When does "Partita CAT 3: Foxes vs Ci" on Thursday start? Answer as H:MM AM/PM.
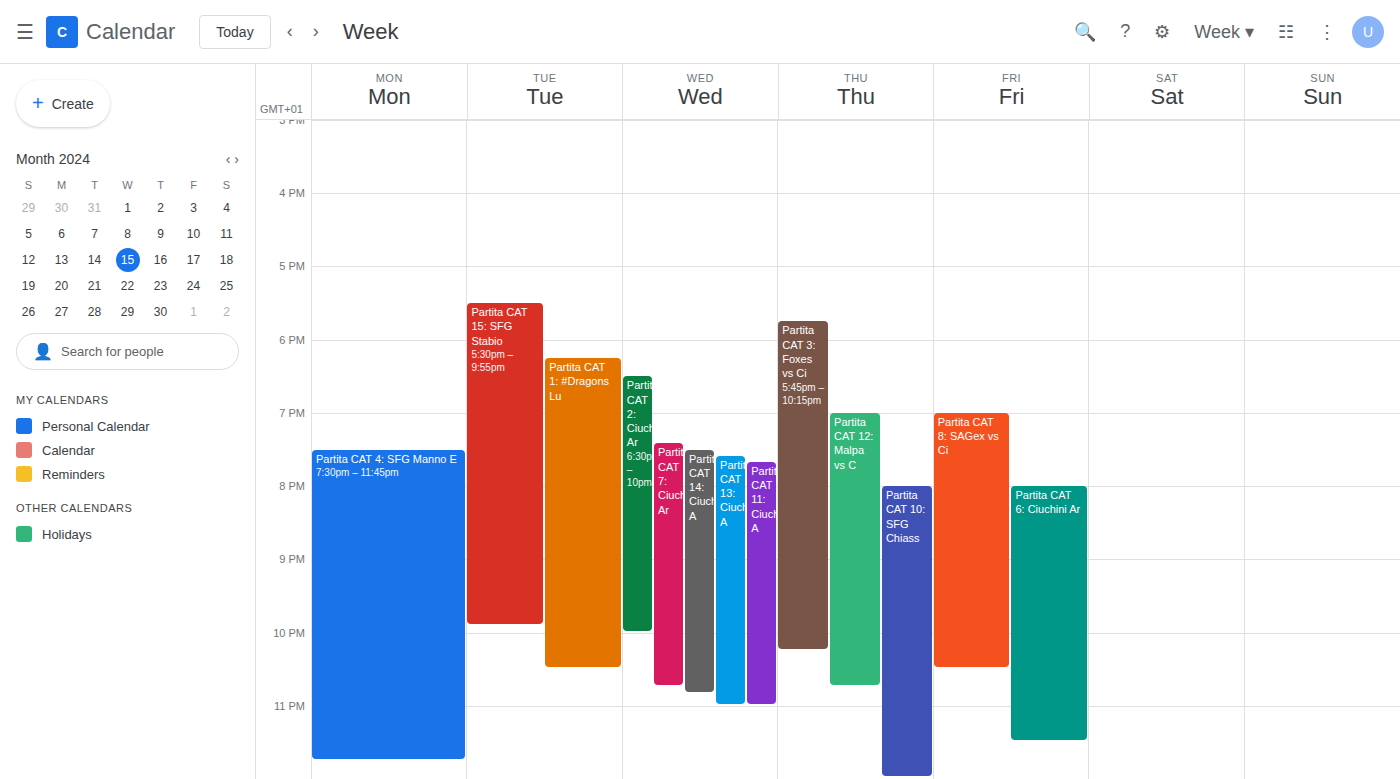
5:45 PM